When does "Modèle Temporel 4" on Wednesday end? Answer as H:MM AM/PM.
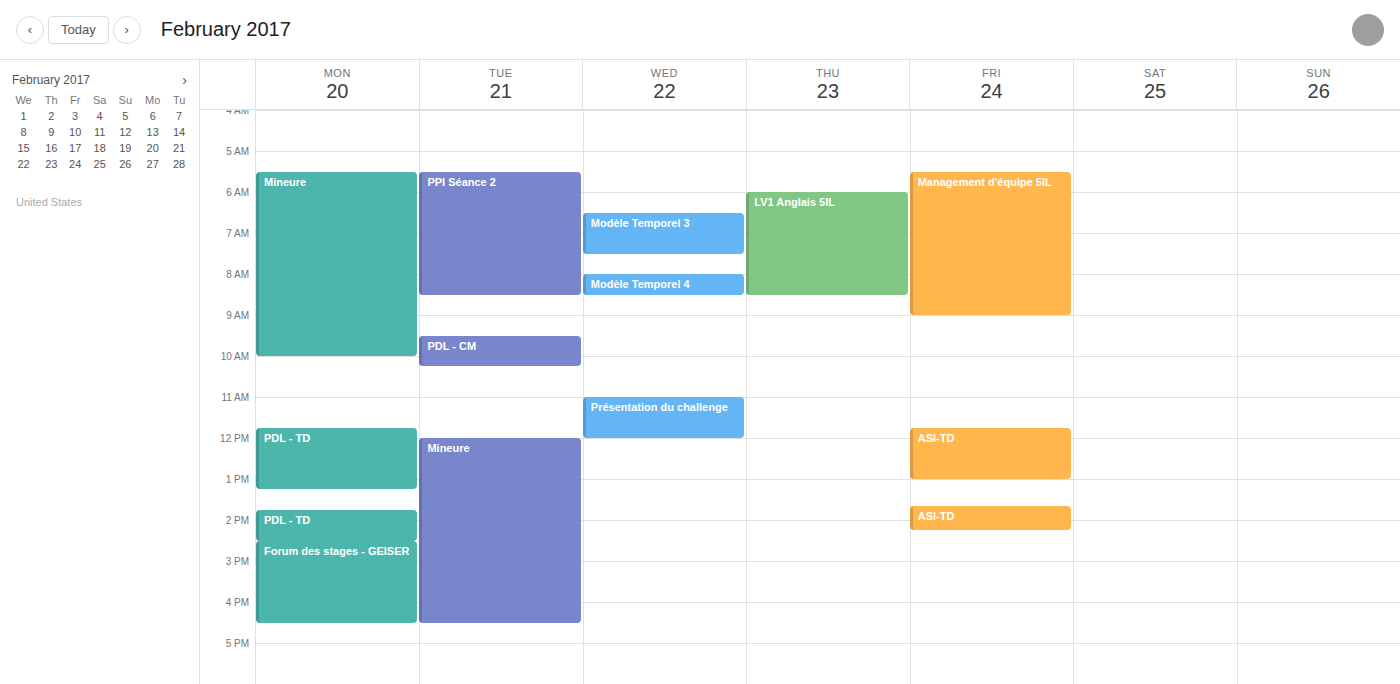
8:30 AM